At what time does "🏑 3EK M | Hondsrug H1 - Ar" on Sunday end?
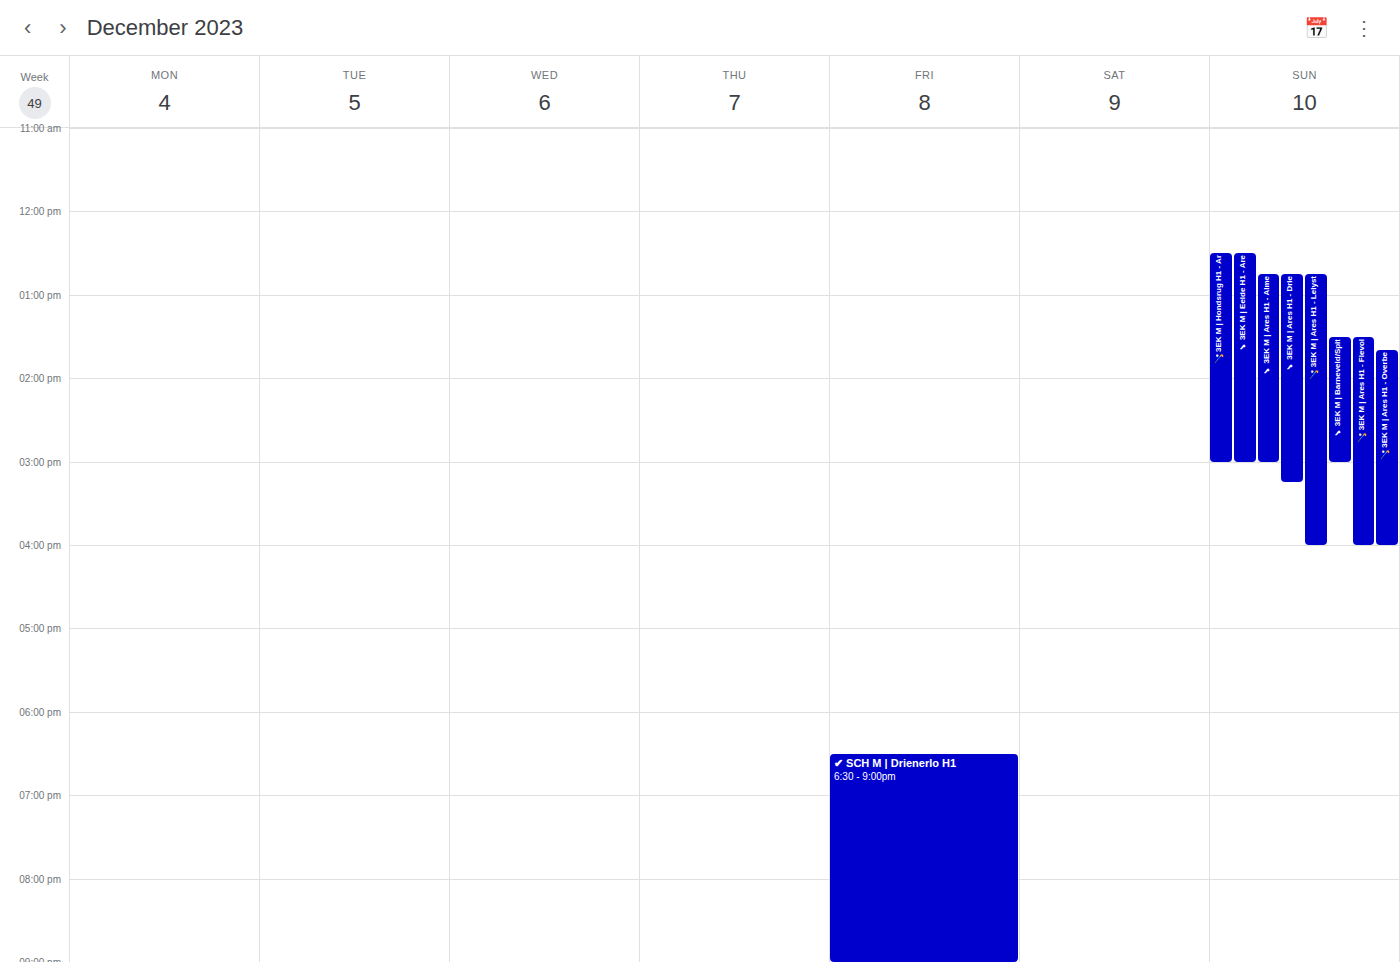
3:00 PM